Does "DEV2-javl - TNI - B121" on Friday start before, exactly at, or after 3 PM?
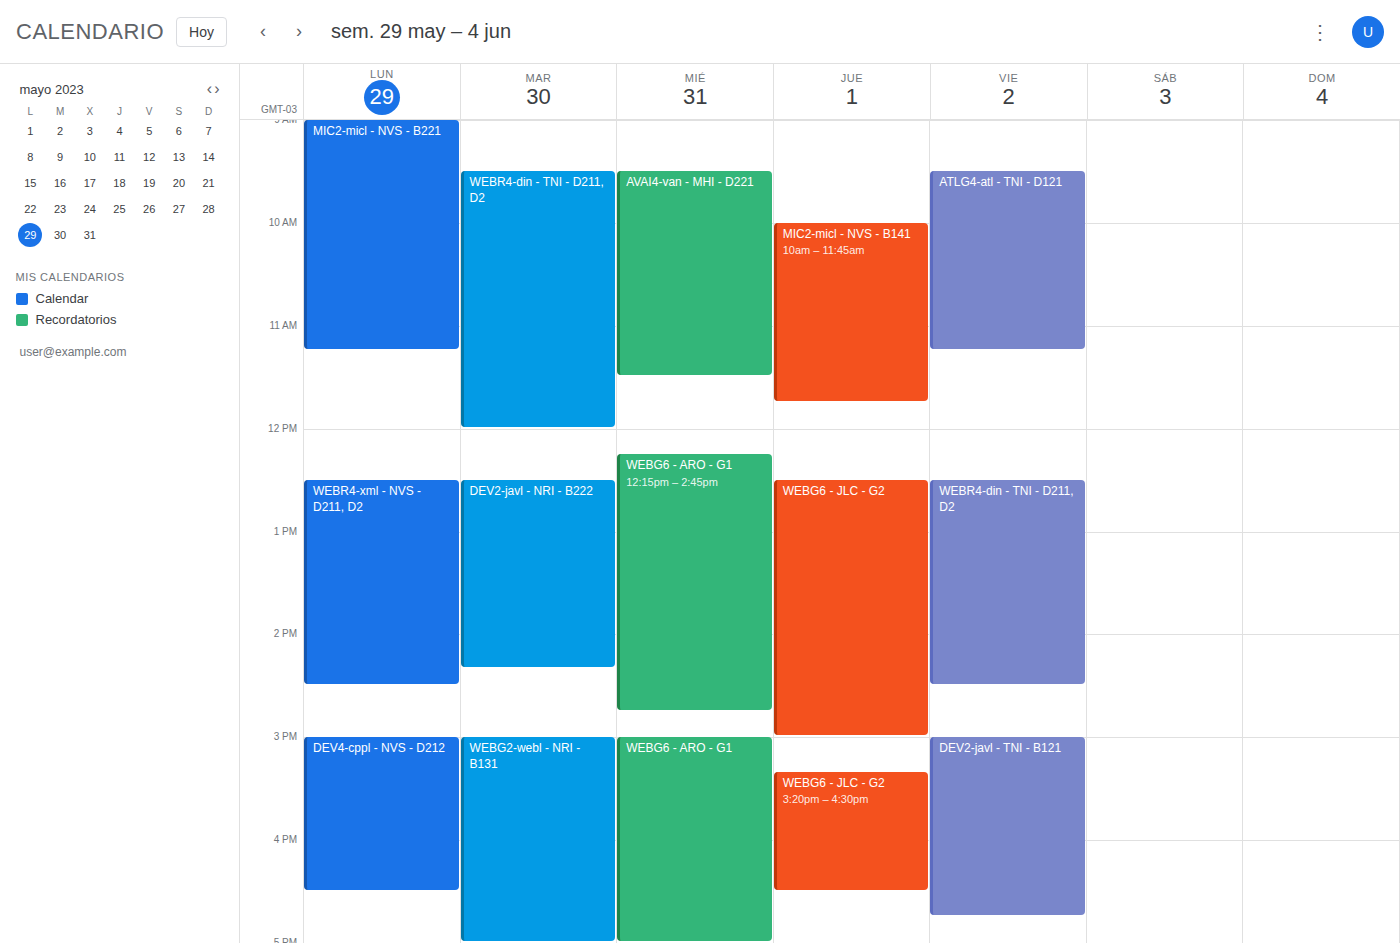
3:00 PM -- exactly at 3 PM, on the 3 PM line.